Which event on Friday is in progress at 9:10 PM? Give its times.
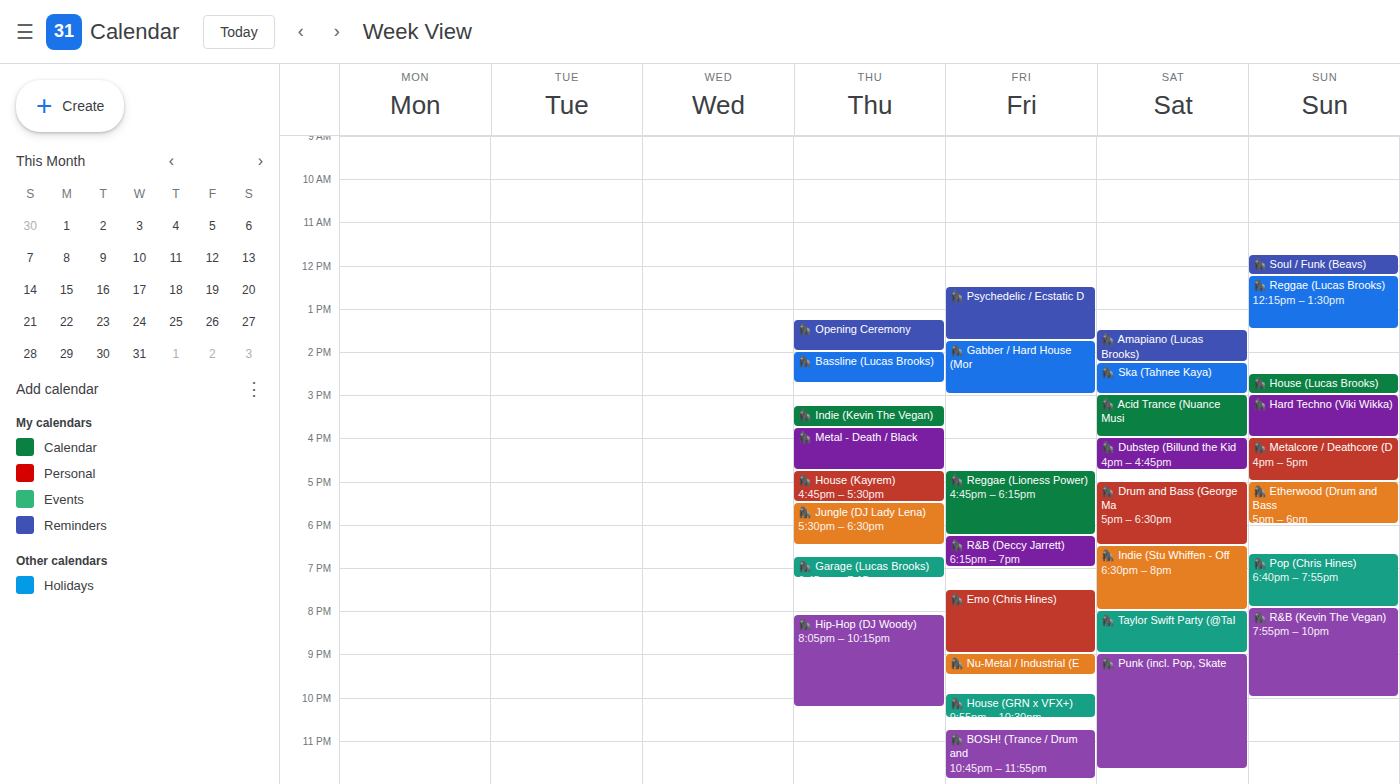
"🦍 Nu-Metal / Industrial (E", 9:00 PM to 9:30 PM